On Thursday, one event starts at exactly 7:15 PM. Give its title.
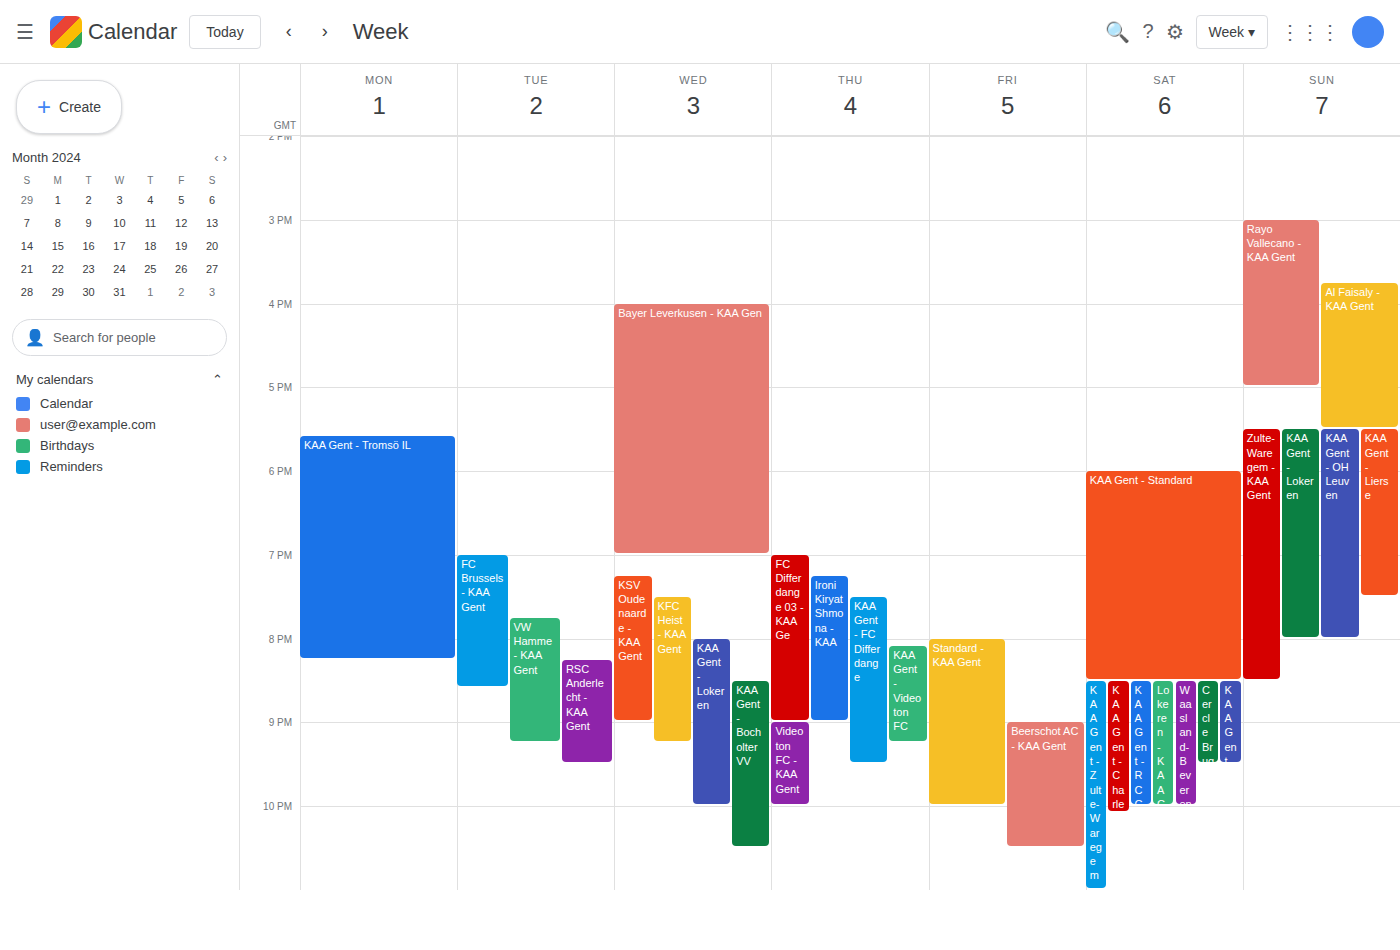
"Ironi Kiryat Shmona - KAA"